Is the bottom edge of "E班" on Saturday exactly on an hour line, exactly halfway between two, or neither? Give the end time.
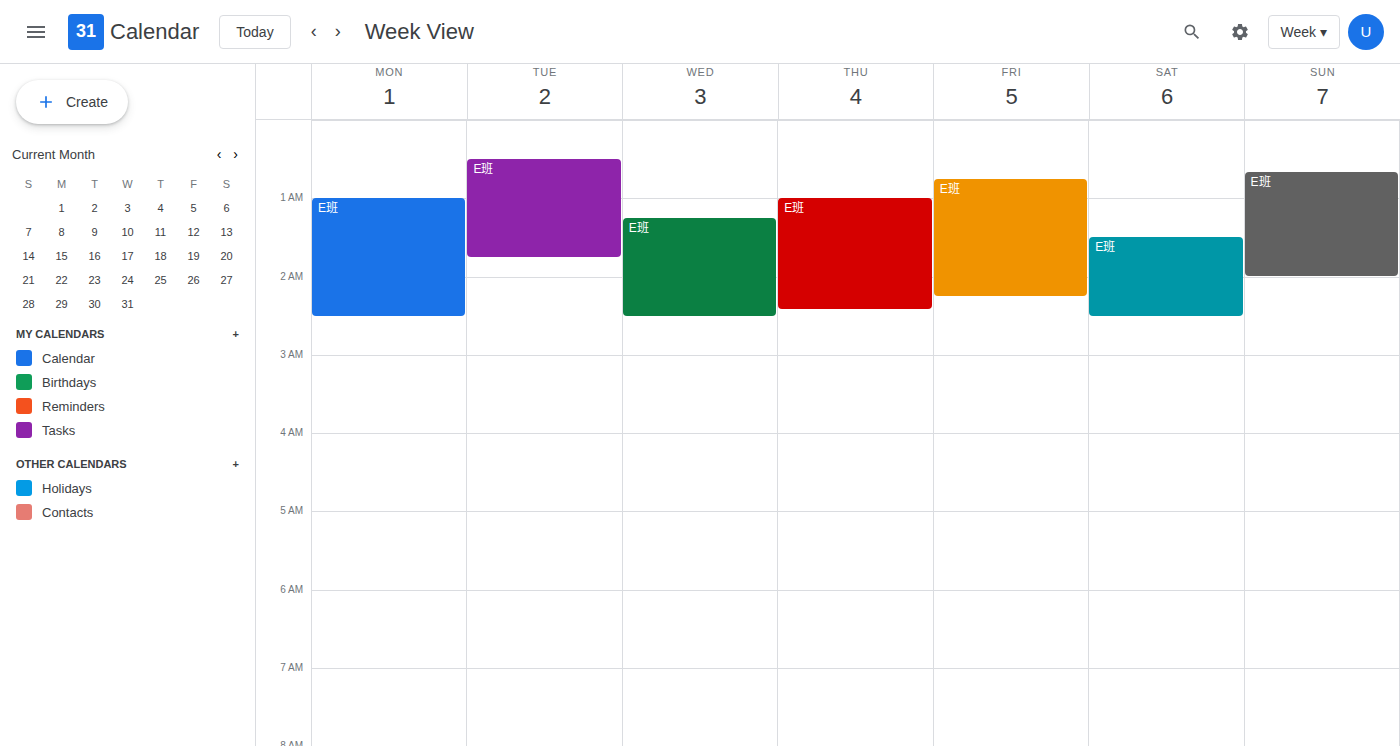
2:30 AM -- halfway between the 2 AM and 3 AM lines.